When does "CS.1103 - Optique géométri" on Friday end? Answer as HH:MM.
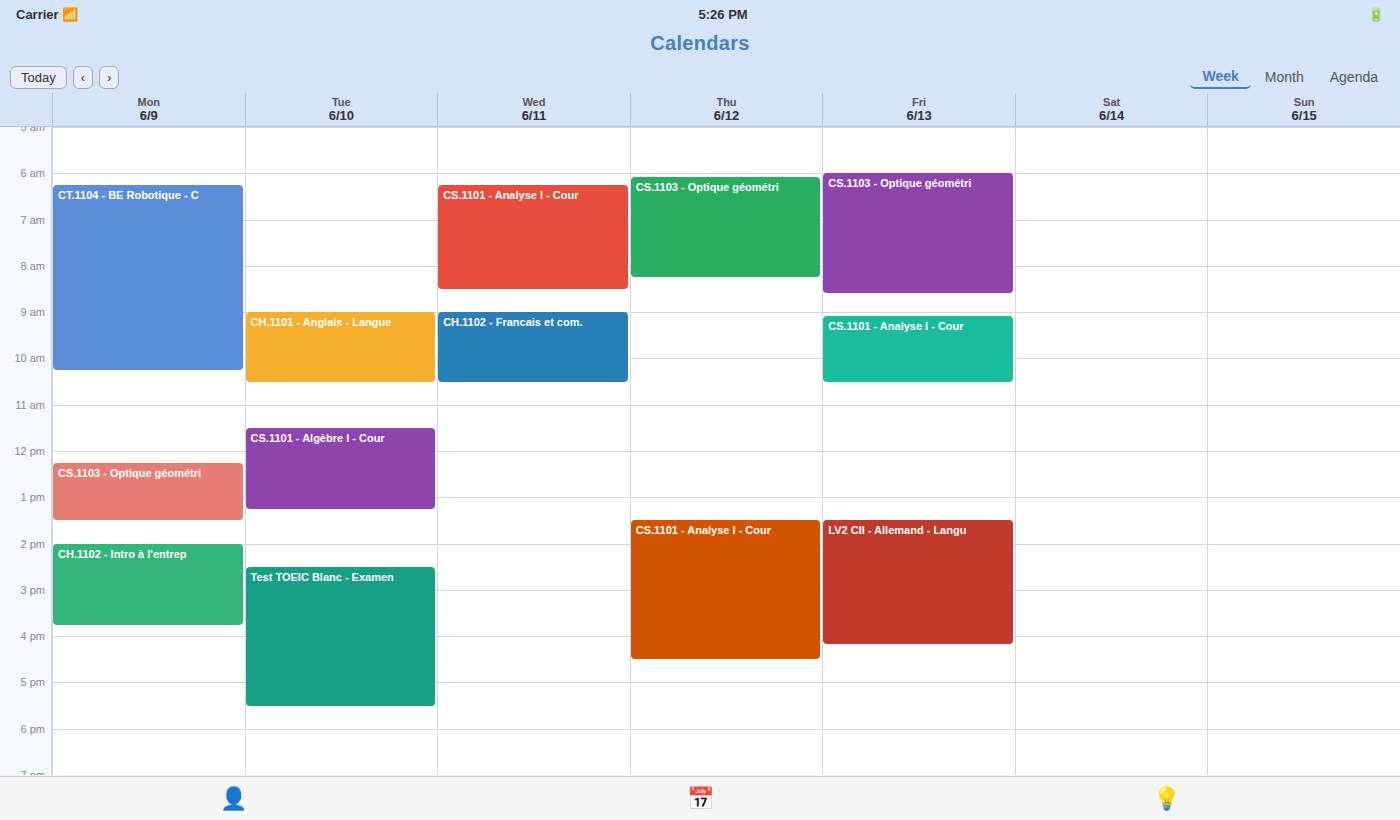
08:35